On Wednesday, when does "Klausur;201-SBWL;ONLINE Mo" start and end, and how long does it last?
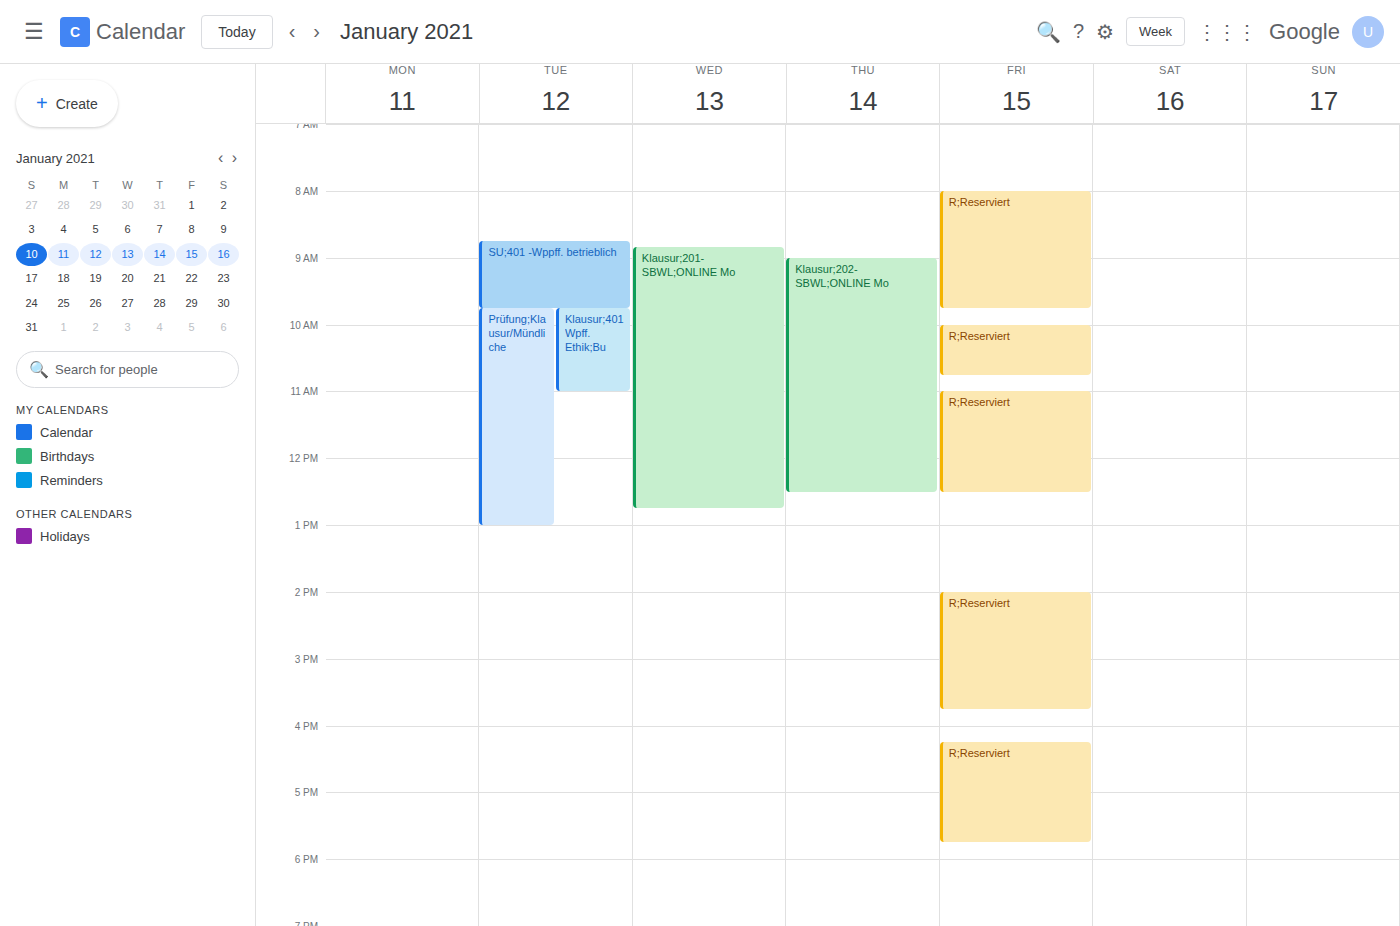
8:50 AM to 12:45 PM, 3 hours 55 minutes